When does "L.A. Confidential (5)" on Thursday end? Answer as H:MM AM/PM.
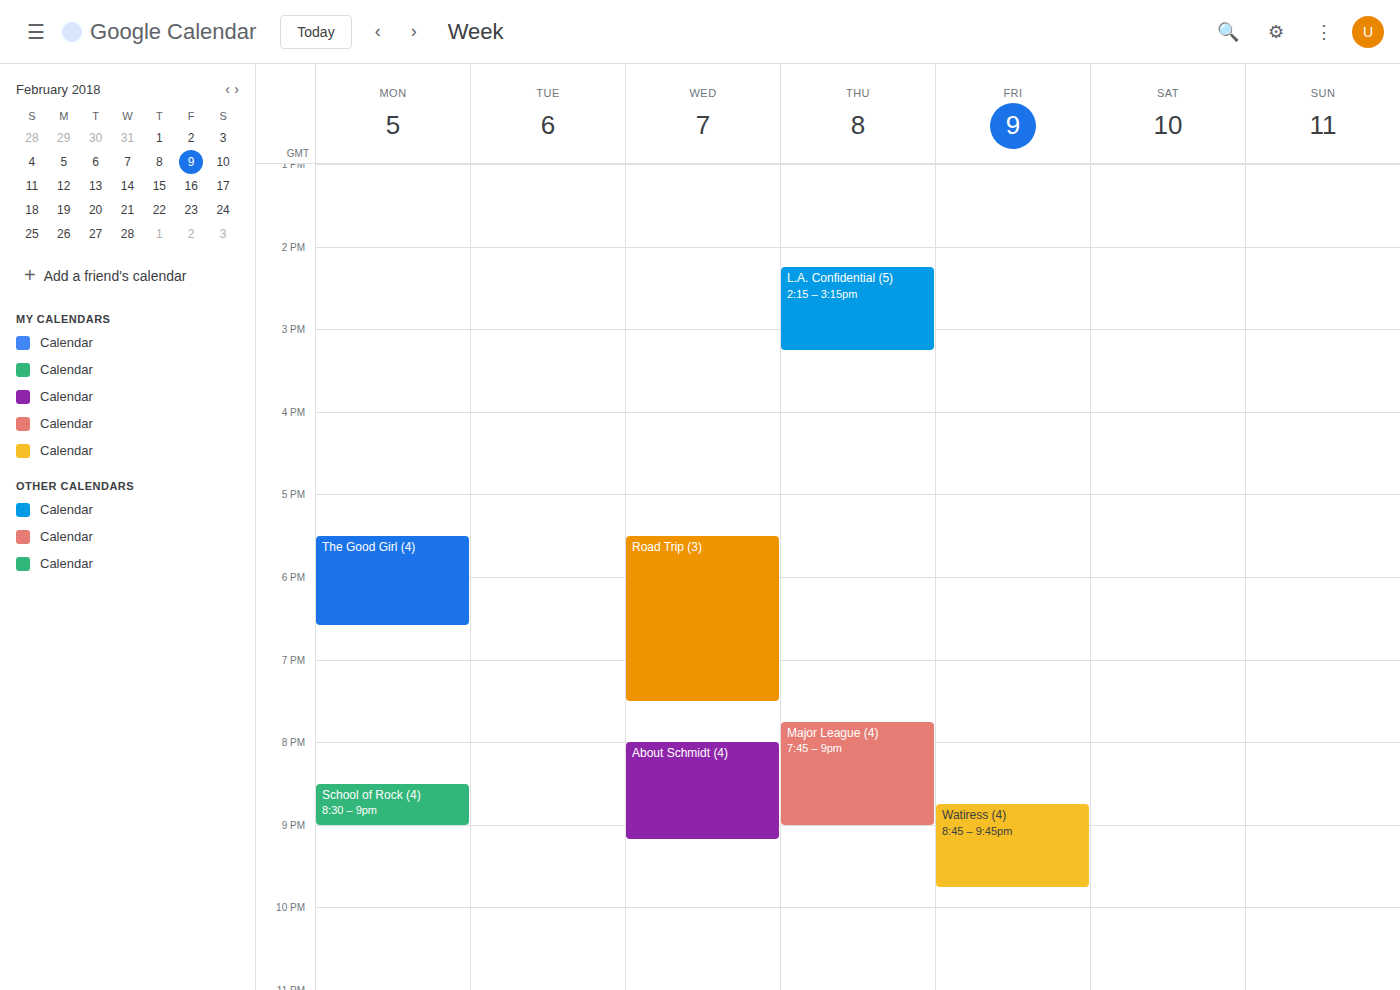
3:15 PM